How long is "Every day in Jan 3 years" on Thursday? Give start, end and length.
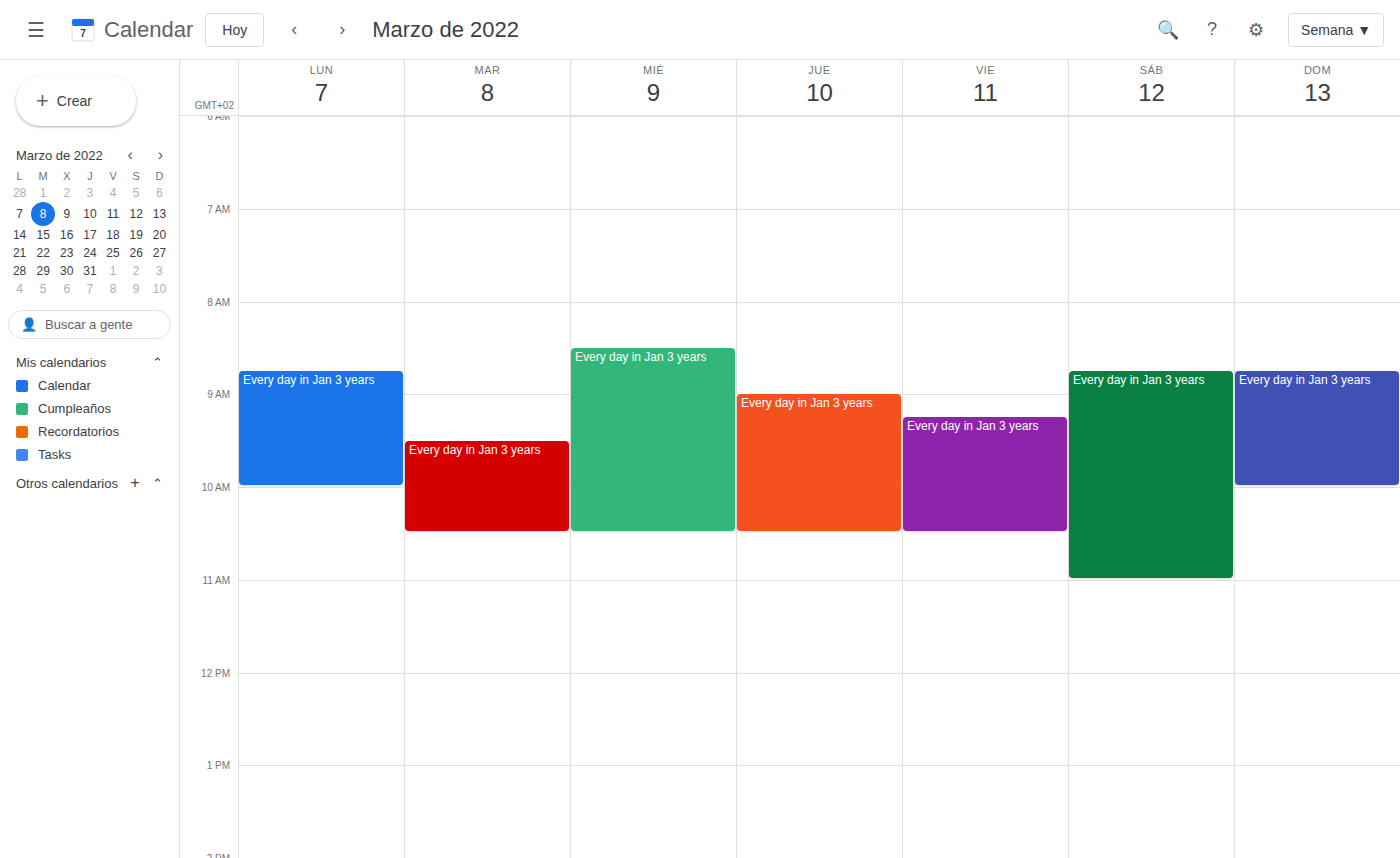
9:00 AM to 10:30 AM, 1 hour 30 minutes